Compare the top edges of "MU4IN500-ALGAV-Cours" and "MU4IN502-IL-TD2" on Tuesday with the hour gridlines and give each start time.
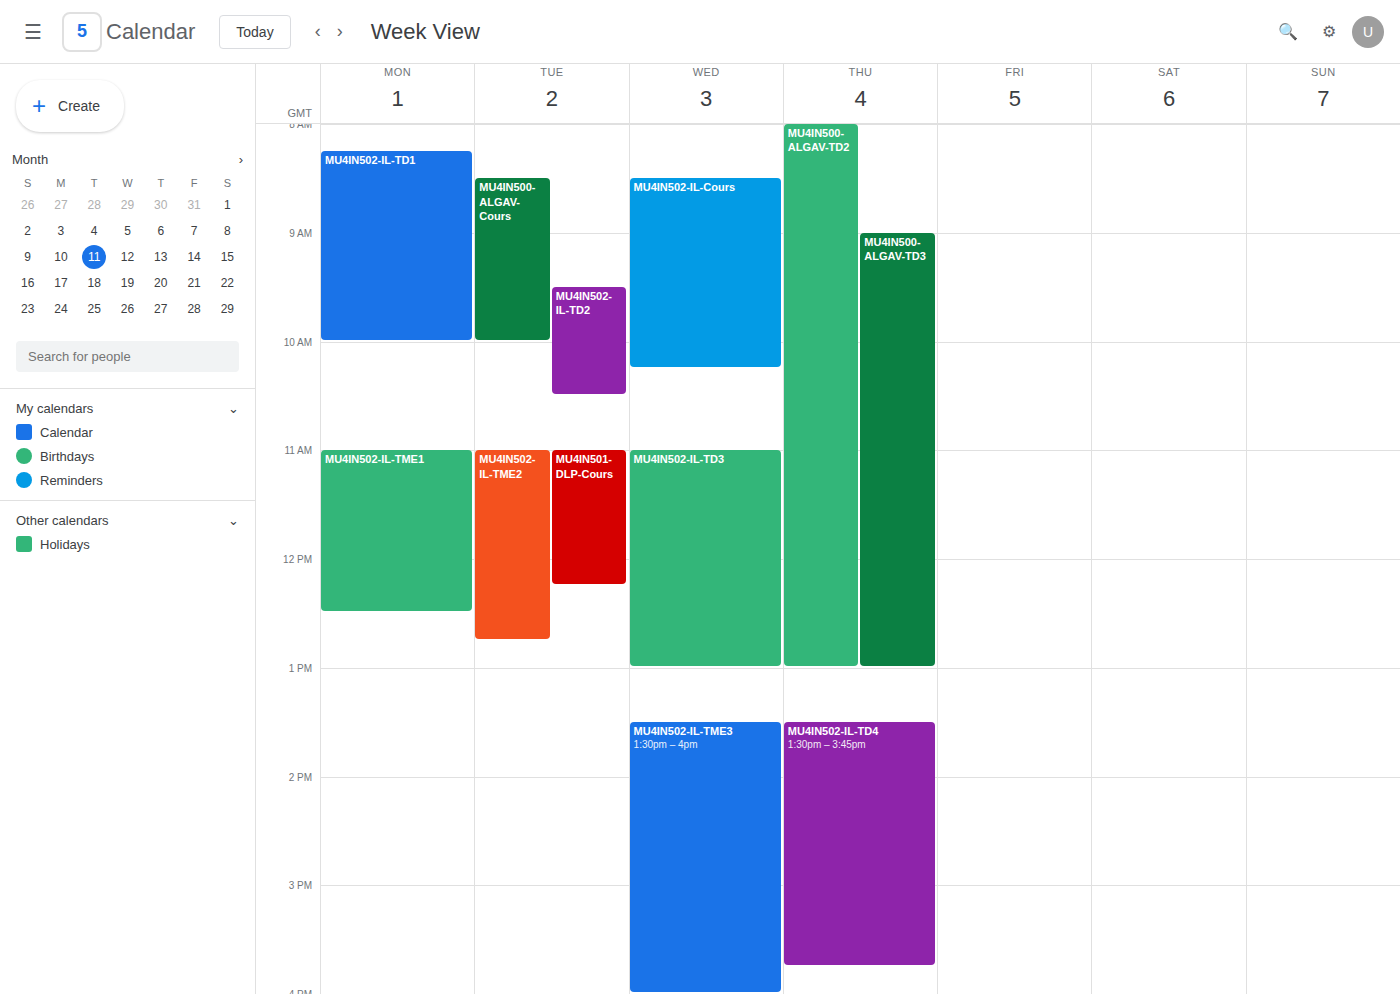
"MU4IN500-ALGAV-Cours": 8:30 AM, halfway between the 8 AM and 9 AM lines. "MU4IN502-IL-TD2": 9:30 AM, halfway between the 9 AM and 10 AM lines.